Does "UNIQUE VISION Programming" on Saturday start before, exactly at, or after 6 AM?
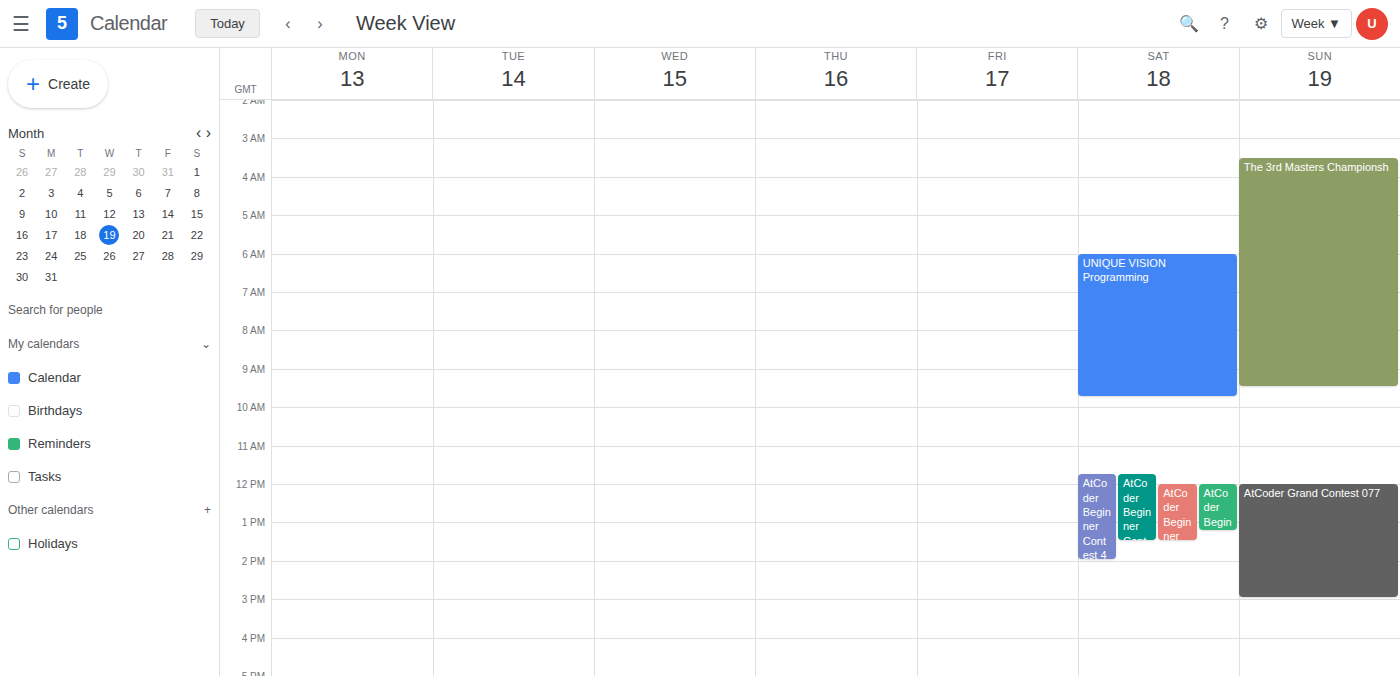
6:00 AM -- exactly at 6 AM, on the 6 AM line.